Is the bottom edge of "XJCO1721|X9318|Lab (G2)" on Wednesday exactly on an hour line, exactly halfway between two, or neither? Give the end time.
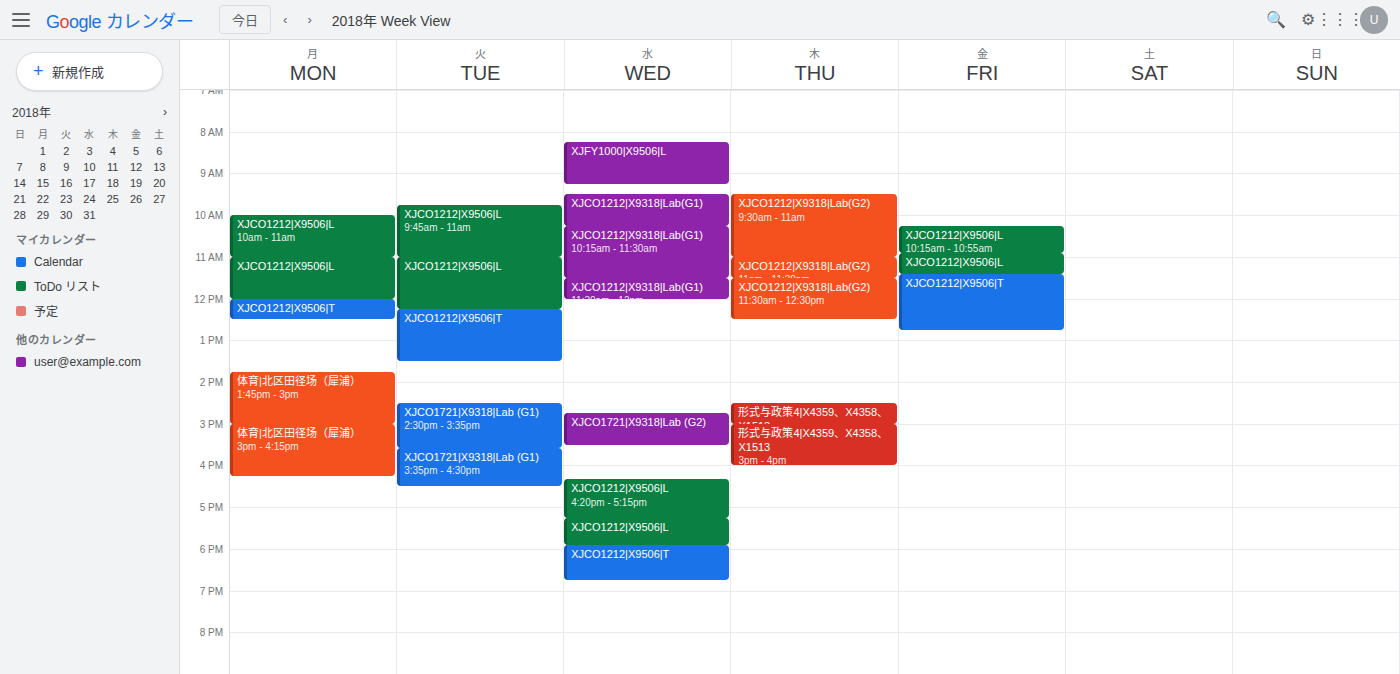
3:30 PM -- halfway between the 3 PM and 4 PM lines.